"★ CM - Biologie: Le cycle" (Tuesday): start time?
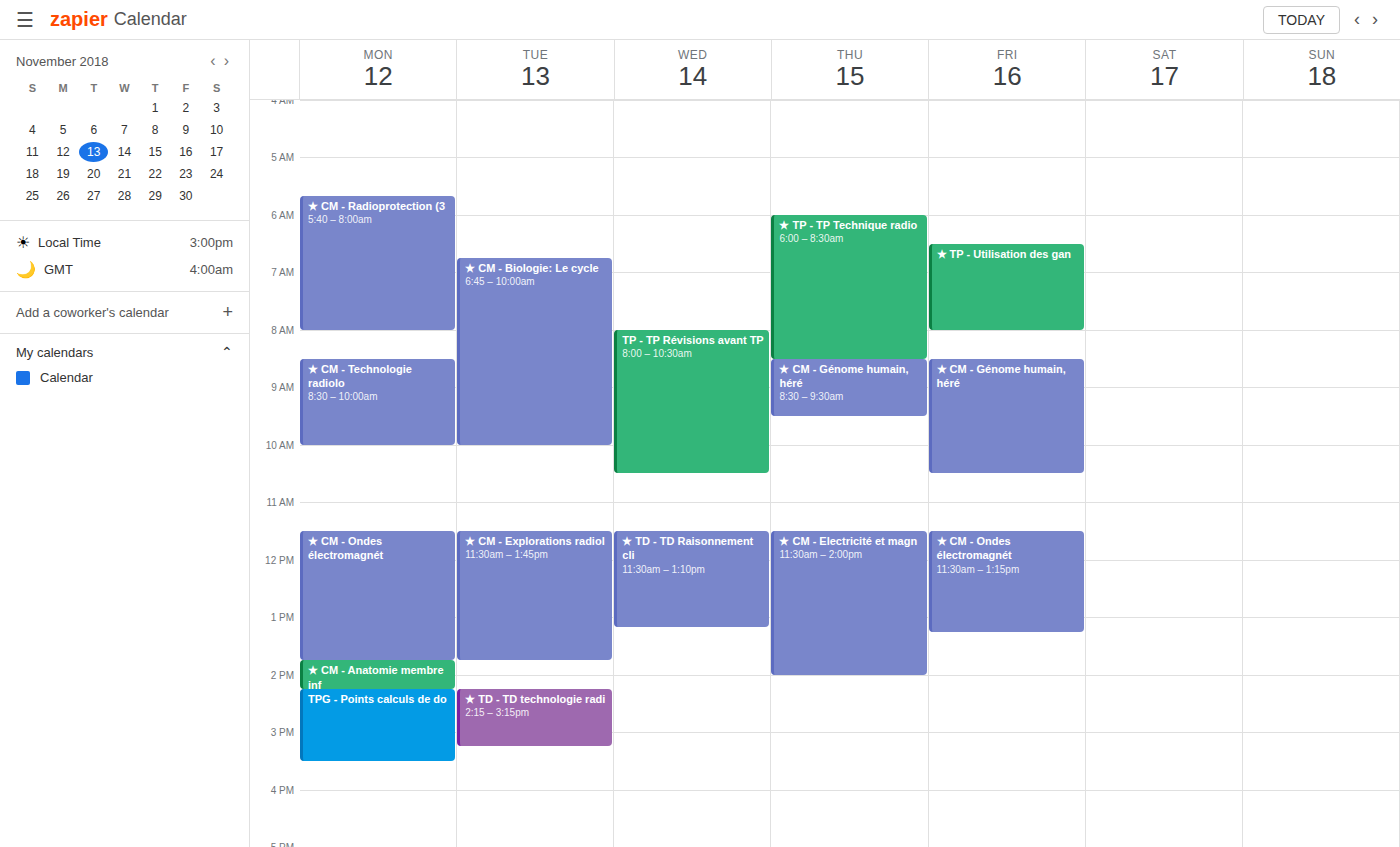
6:45 AM